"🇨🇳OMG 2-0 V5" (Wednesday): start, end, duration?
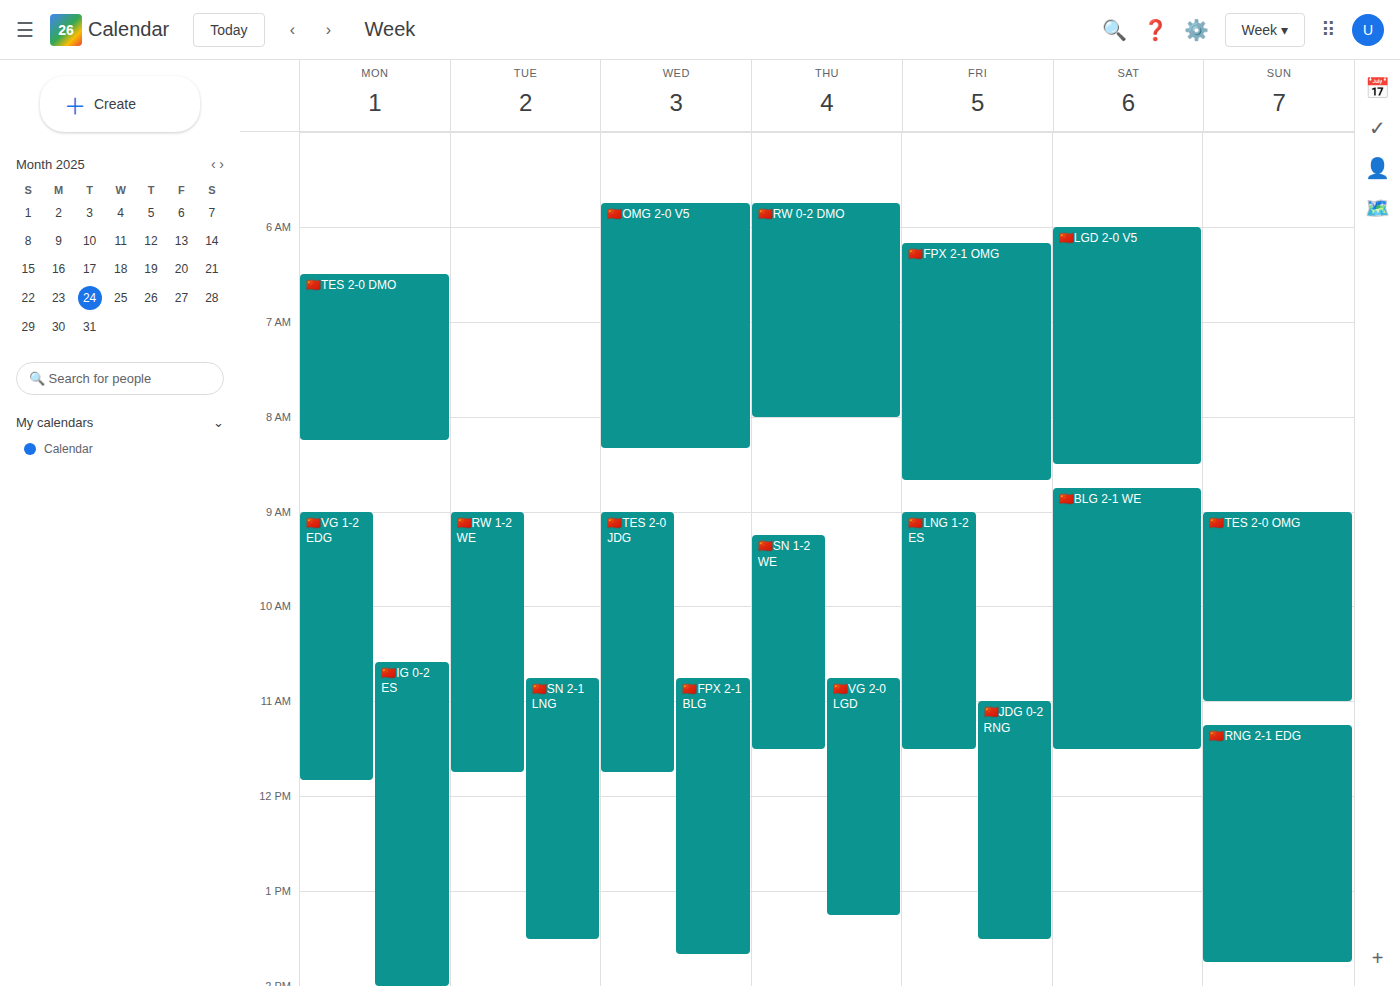
5:45 AM to 8:20 AM, 2 hours 35 minutes